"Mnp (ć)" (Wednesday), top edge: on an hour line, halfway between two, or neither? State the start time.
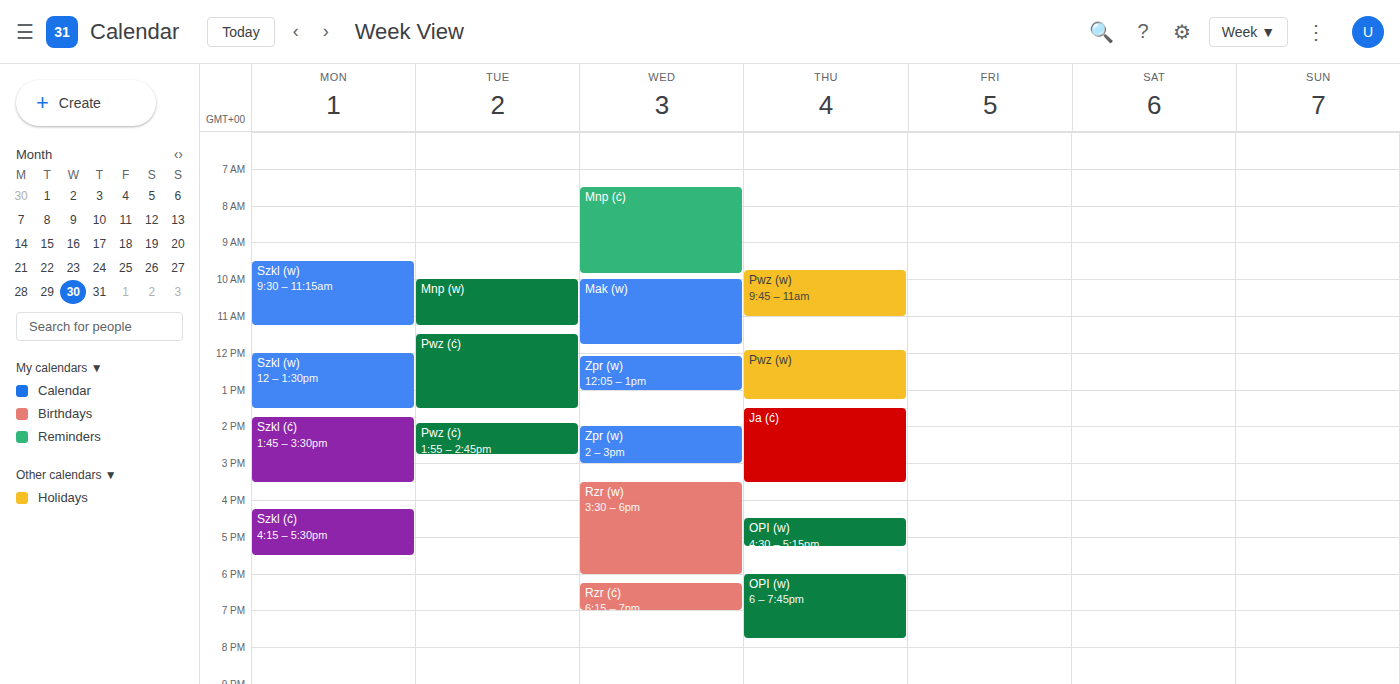
7:30 AM -- halfway between the 7 AM and 8 AM lines.